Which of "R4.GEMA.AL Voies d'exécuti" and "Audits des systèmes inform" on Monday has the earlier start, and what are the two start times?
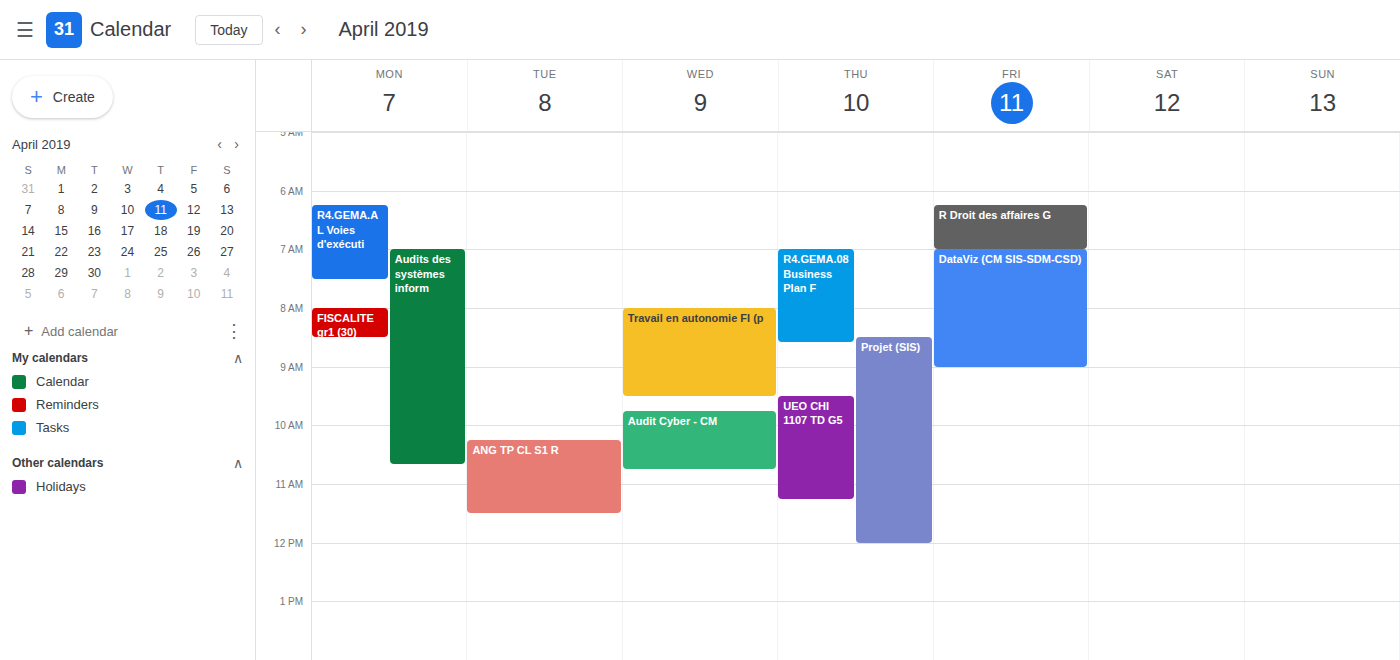
"R4.GEMA.AL Voies d'exécuti" 6:15 AM; "Audits des systèmes inform" 7:00 AM.